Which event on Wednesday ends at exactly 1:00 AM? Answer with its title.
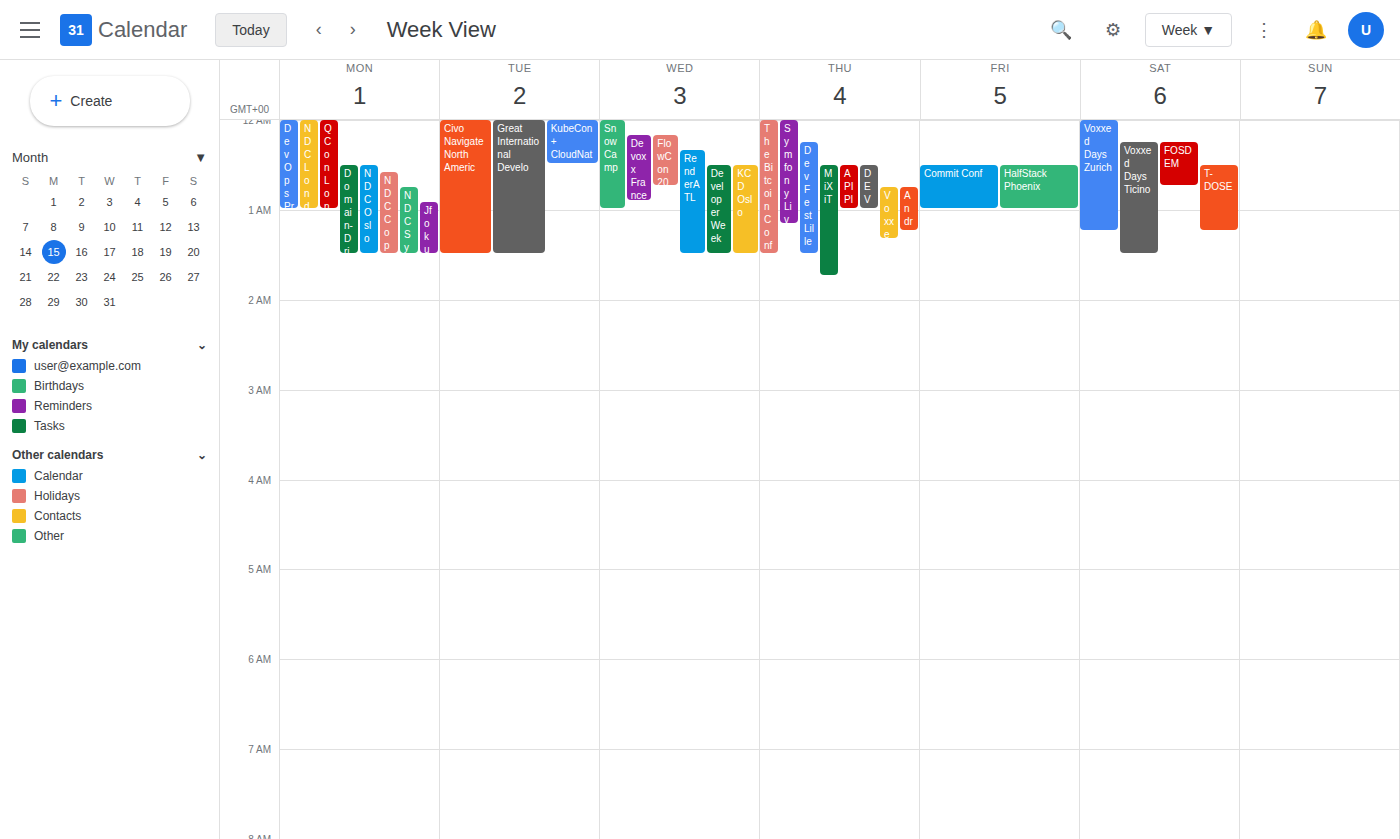
"SnowCamp"